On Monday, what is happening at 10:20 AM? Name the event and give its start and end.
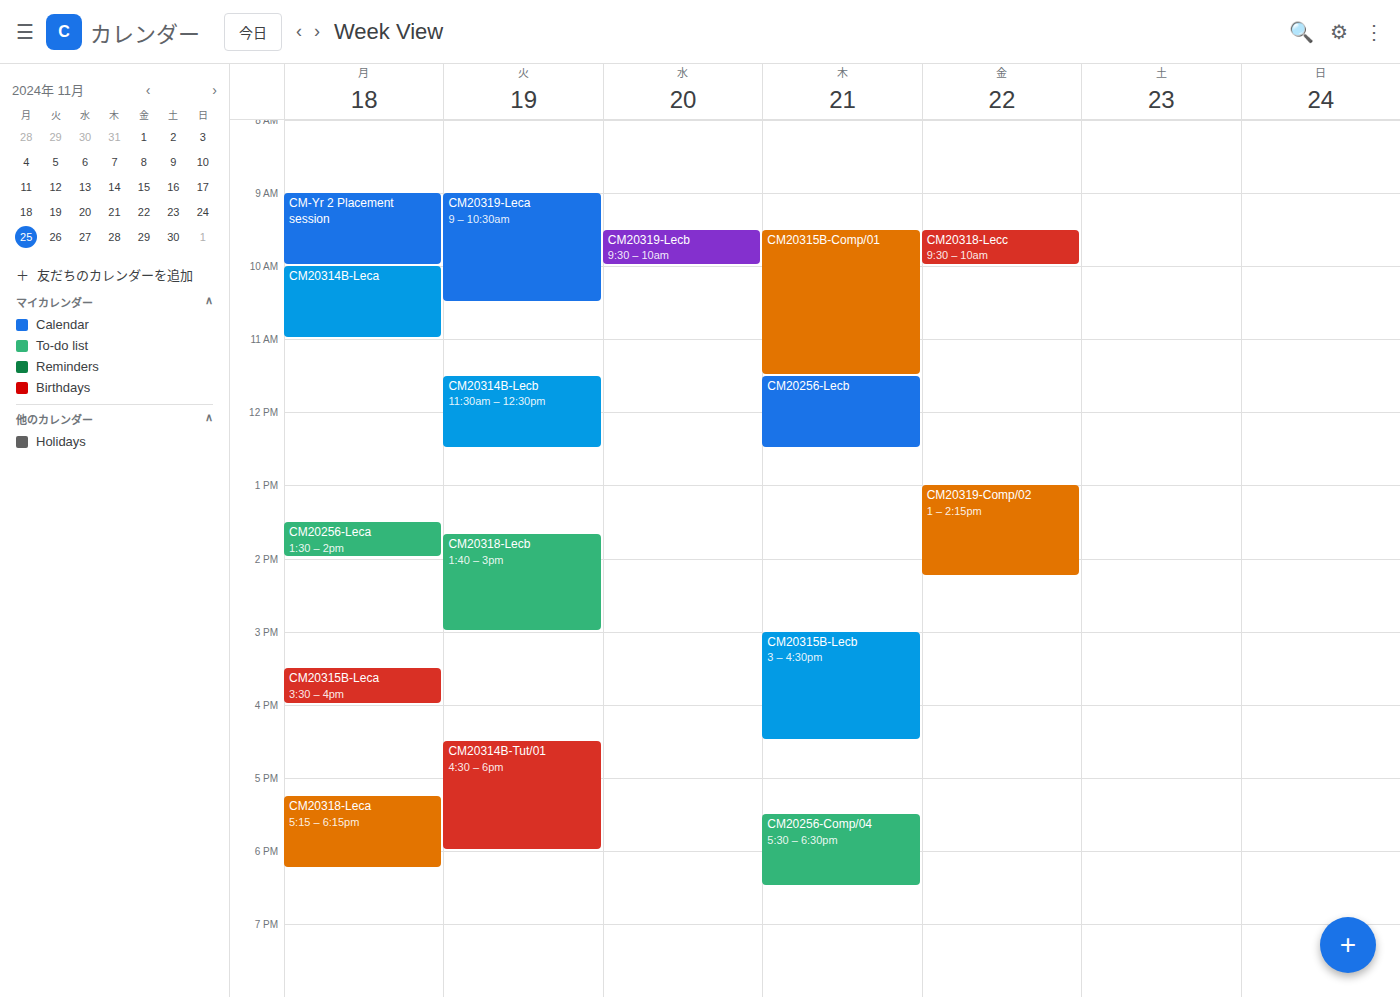
"CM20314B-Leca", 10:00 AM to 11:00 AM